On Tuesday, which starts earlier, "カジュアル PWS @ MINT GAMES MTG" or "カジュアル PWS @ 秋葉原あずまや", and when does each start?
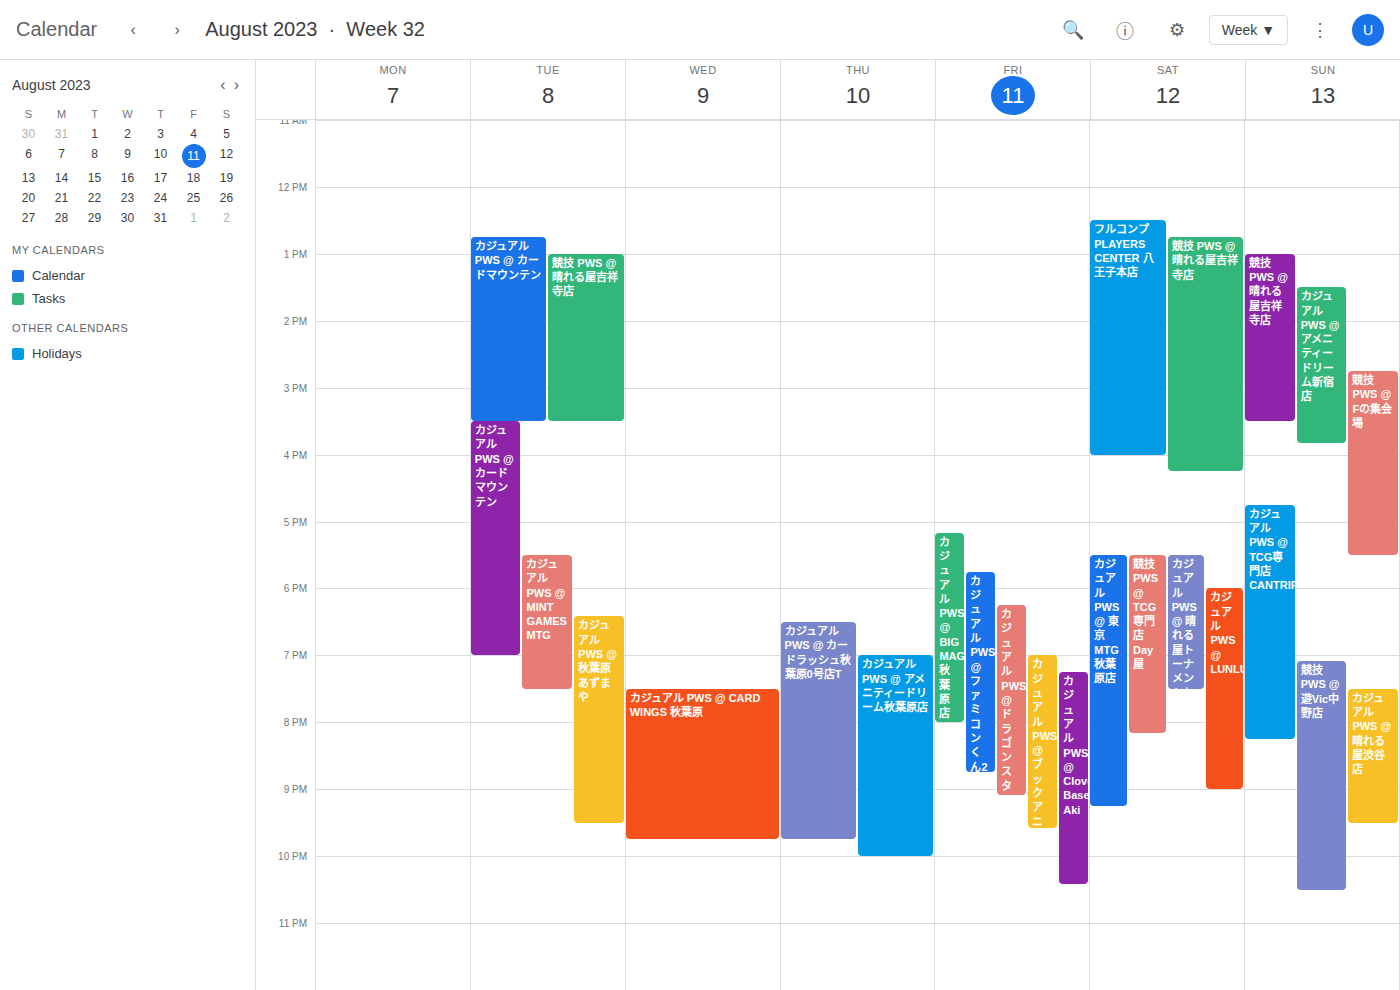
"カジュアル PWS @ MINT GAMES MTG" 5:30 PM; "カジュアル PWS @ 秋葉原あずまや" 6:25 PM.